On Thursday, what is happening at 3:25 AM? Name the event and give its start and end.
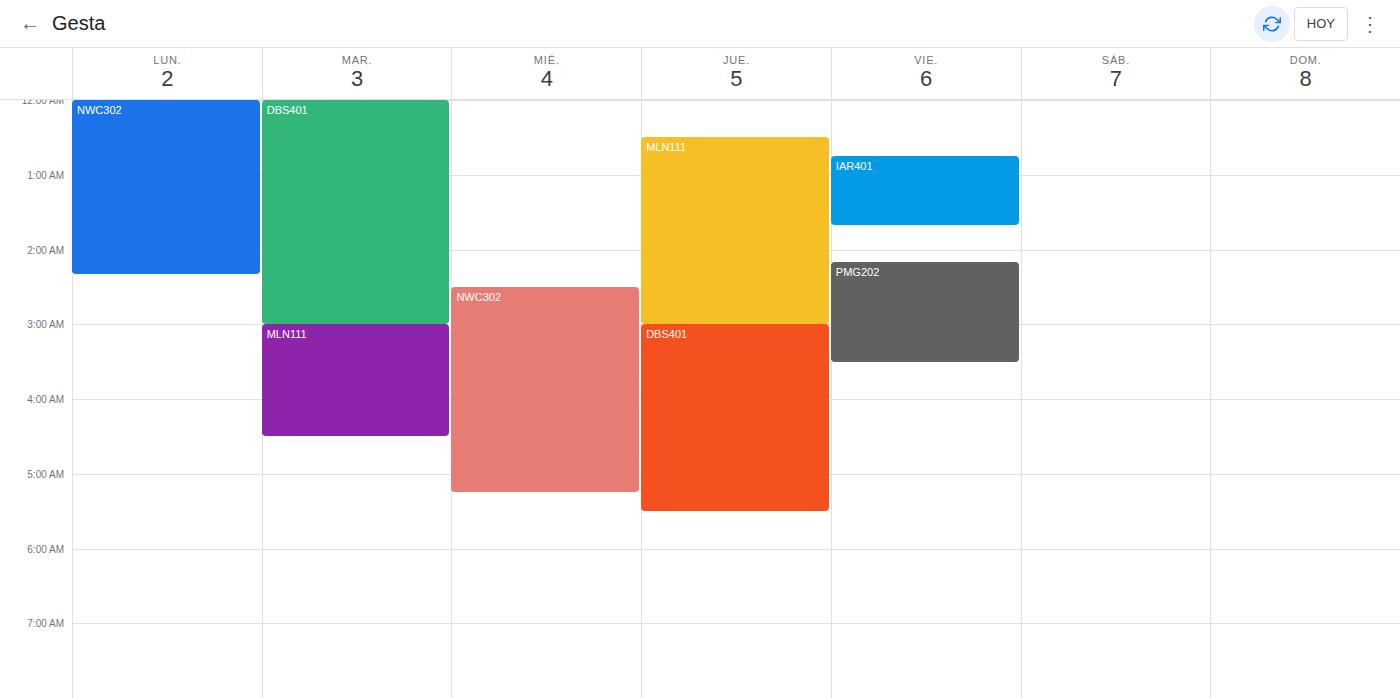
"DBS401", 3:00 AM to 5:30 AM